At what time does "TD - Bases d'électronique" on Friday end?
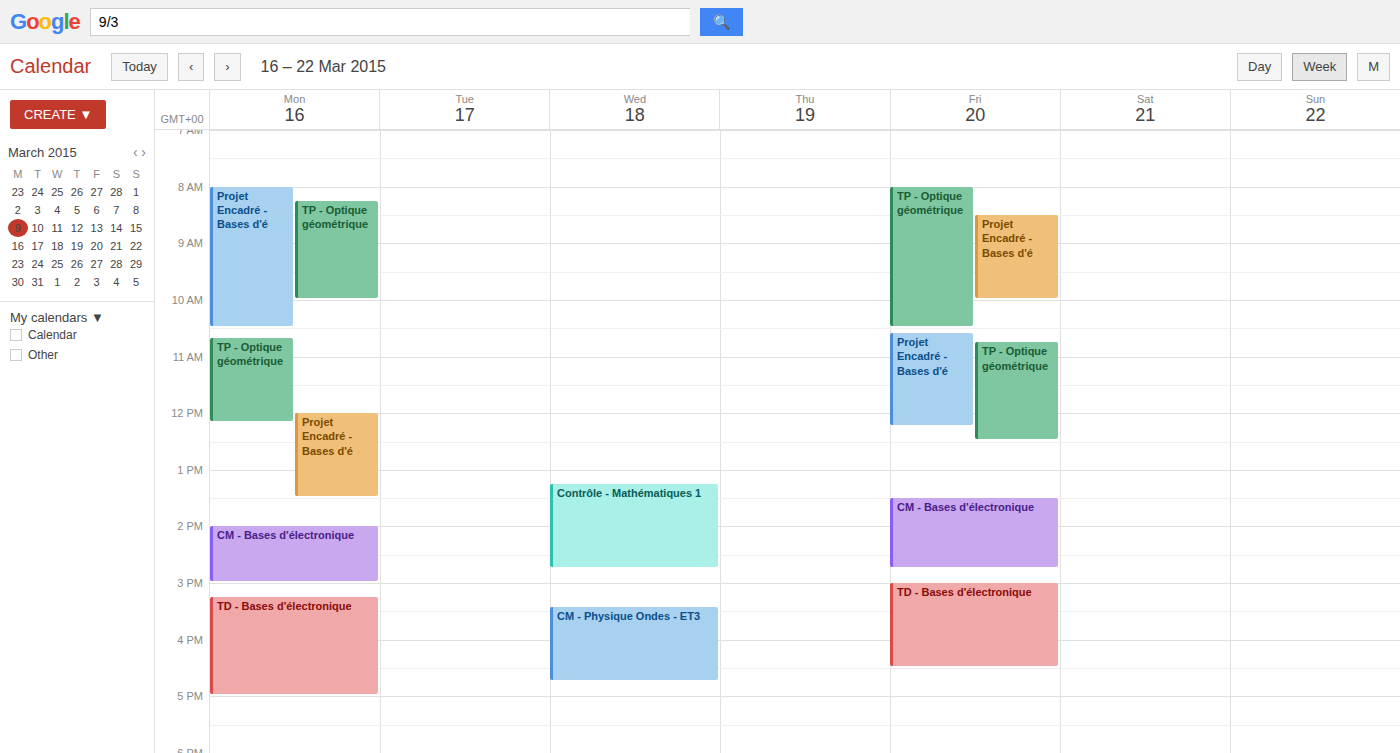
4:30 PM